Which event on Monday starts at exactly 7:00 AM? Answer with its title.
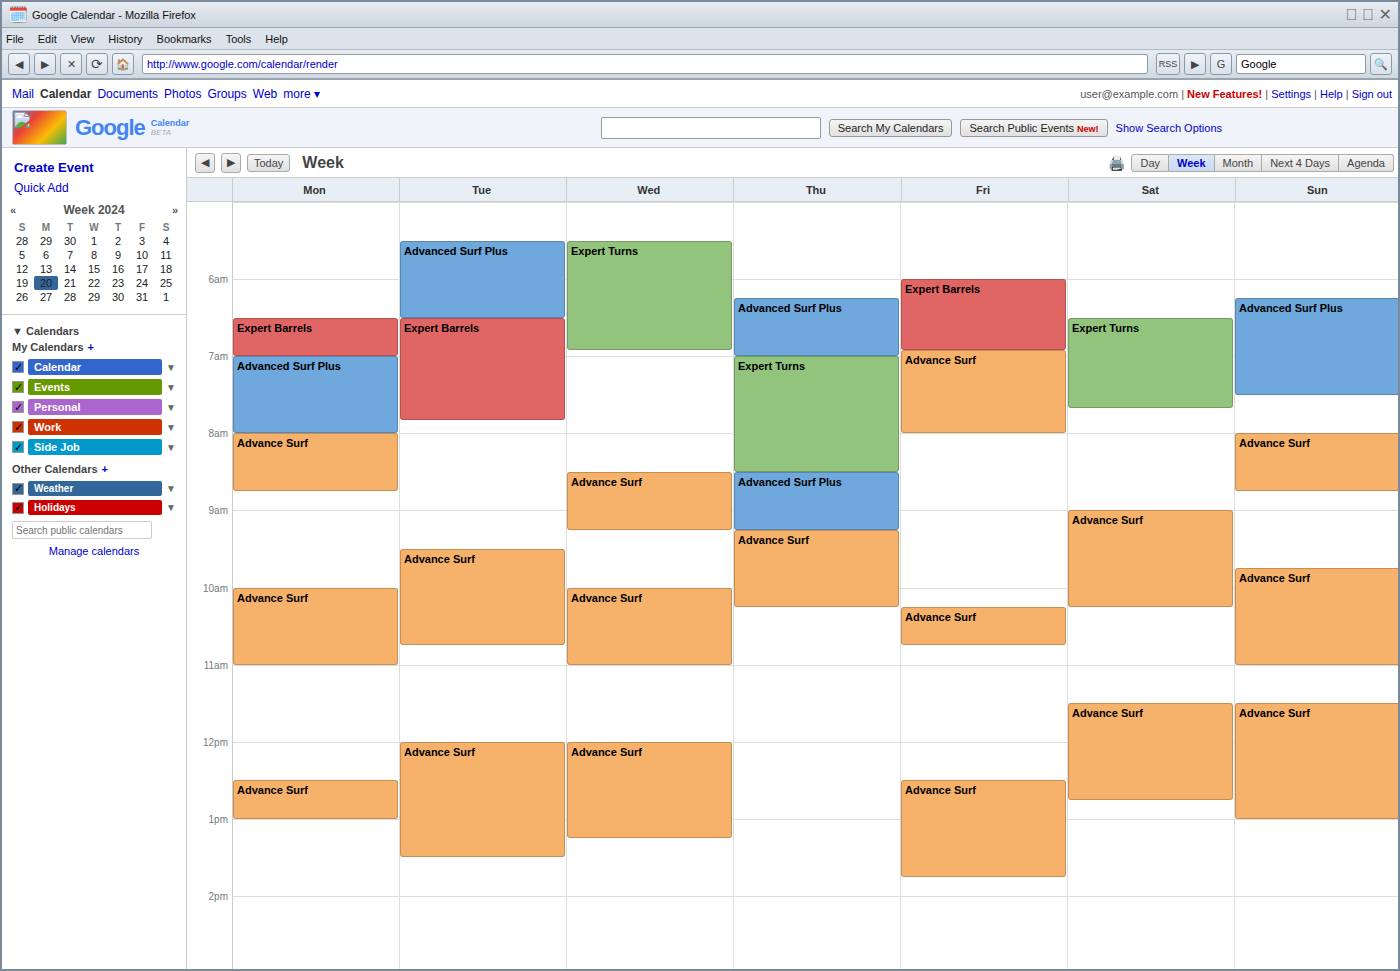
"Advanced Surf Plus"